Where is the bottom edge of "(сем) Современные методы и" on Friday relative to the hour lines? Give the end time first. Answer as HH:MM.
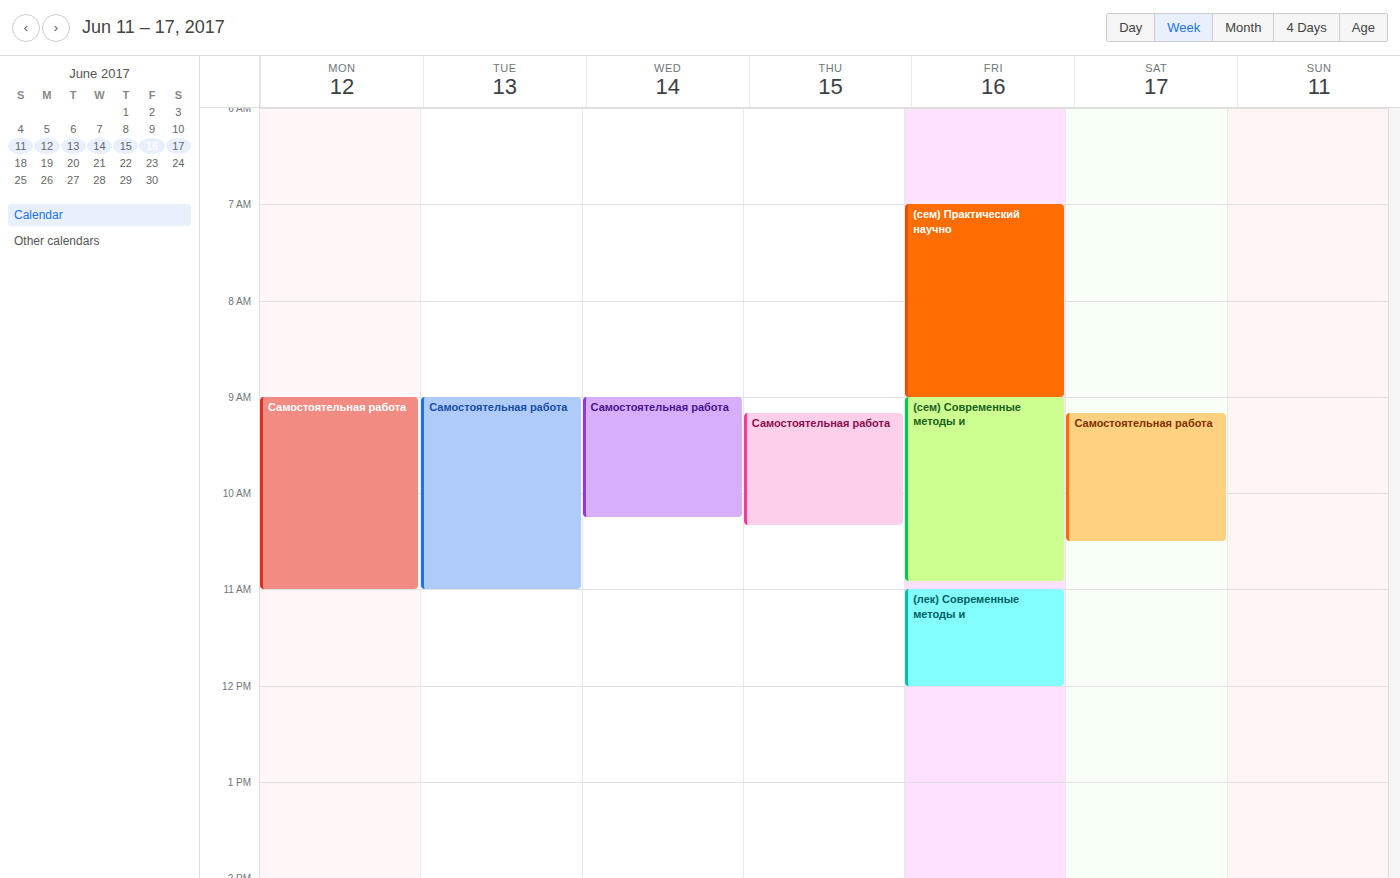
10:55 -- neither: 55 minutes below the 10:00 line and 5 minutes above the 11:00 line.